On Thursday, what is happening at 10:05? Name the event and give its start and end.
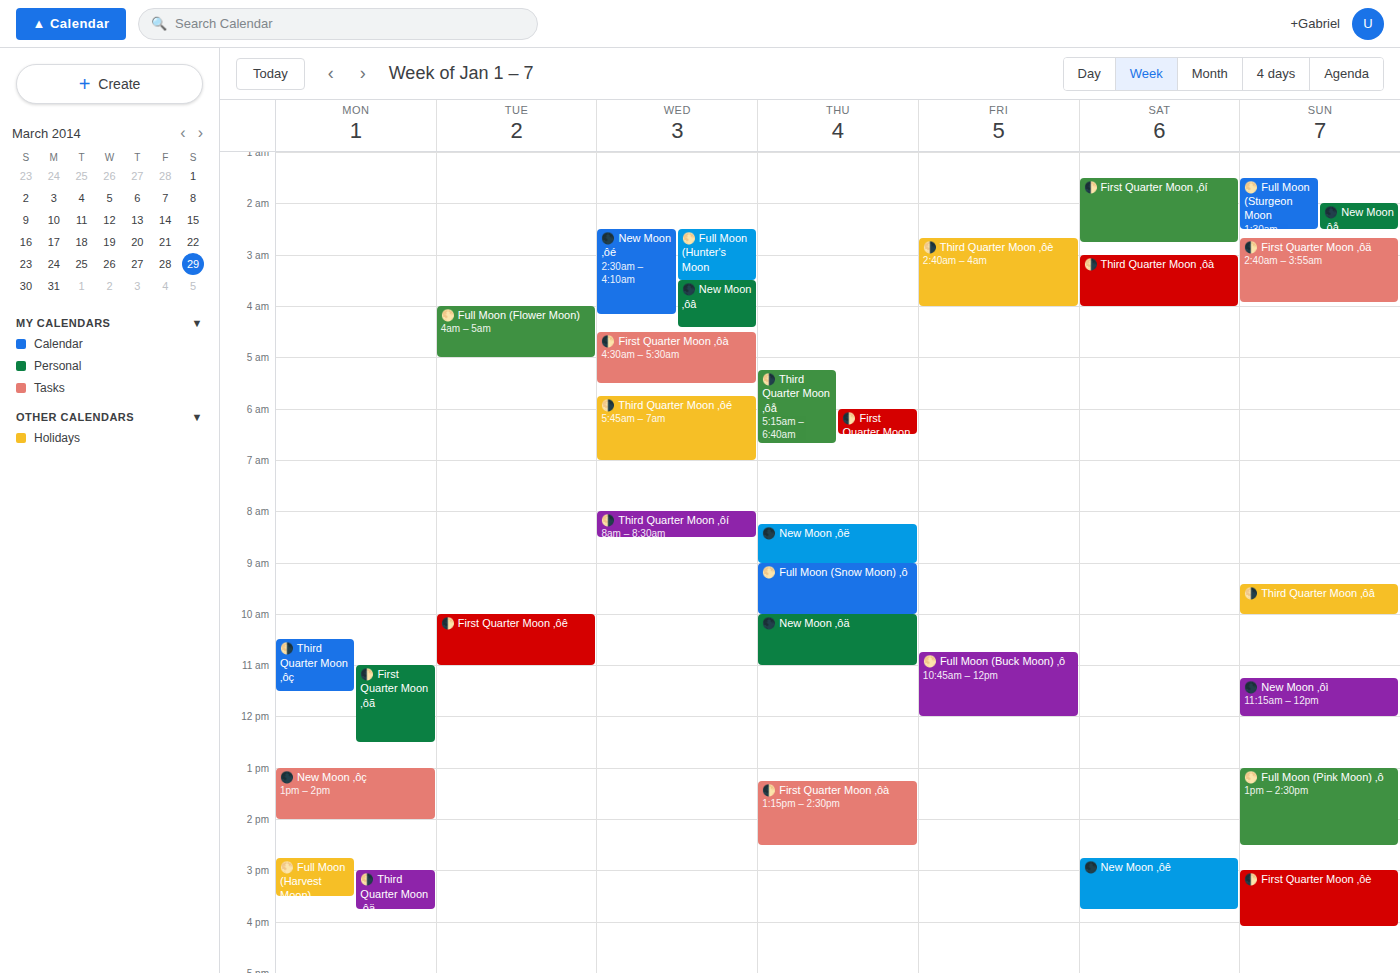
"🌑 New Moon ‚ôä", 10:00 to 11:00